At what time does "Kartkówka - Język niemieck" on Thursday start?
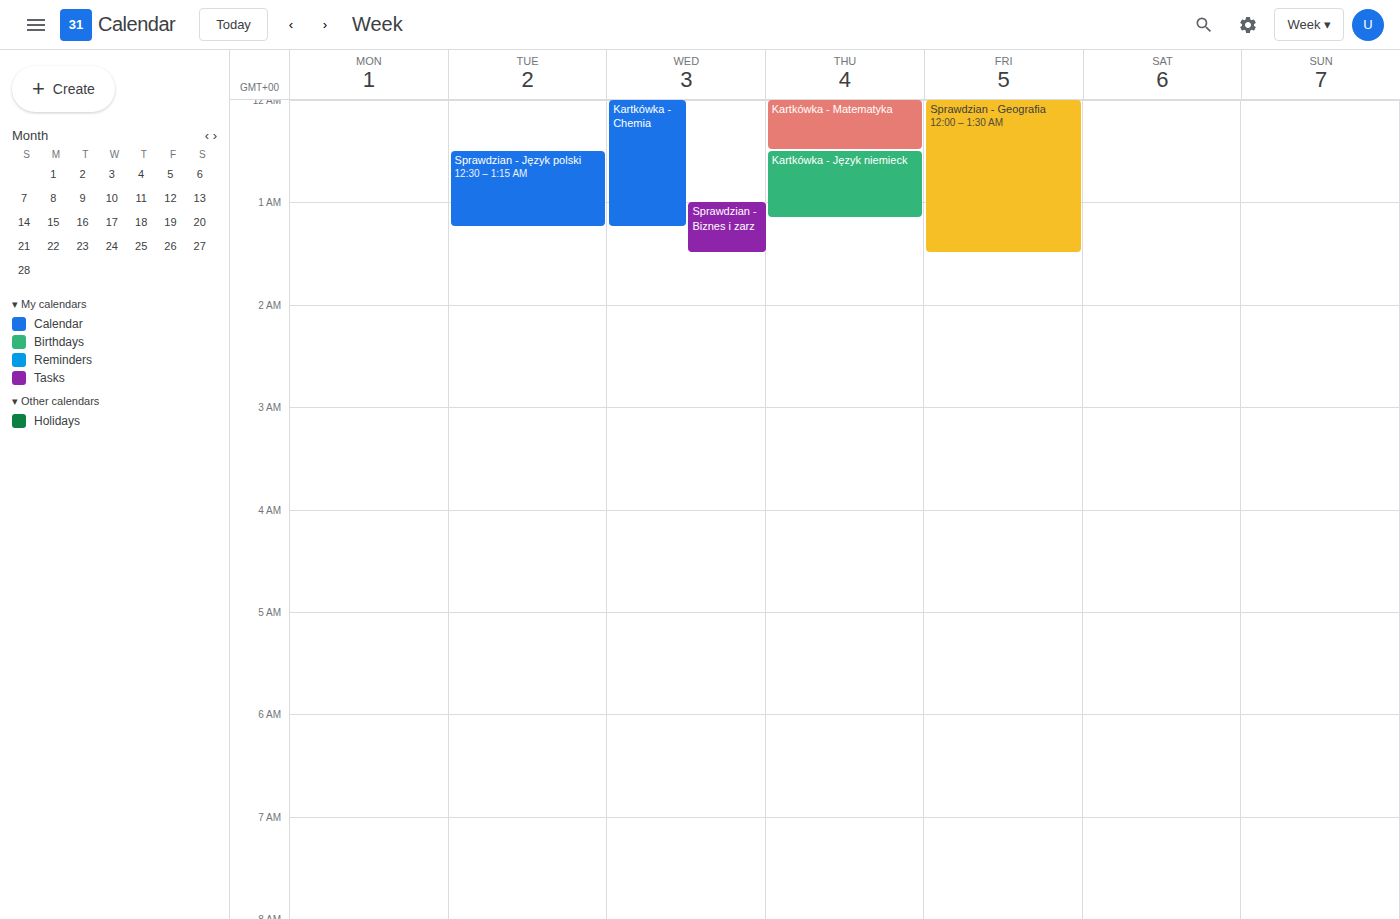
12:30 AM